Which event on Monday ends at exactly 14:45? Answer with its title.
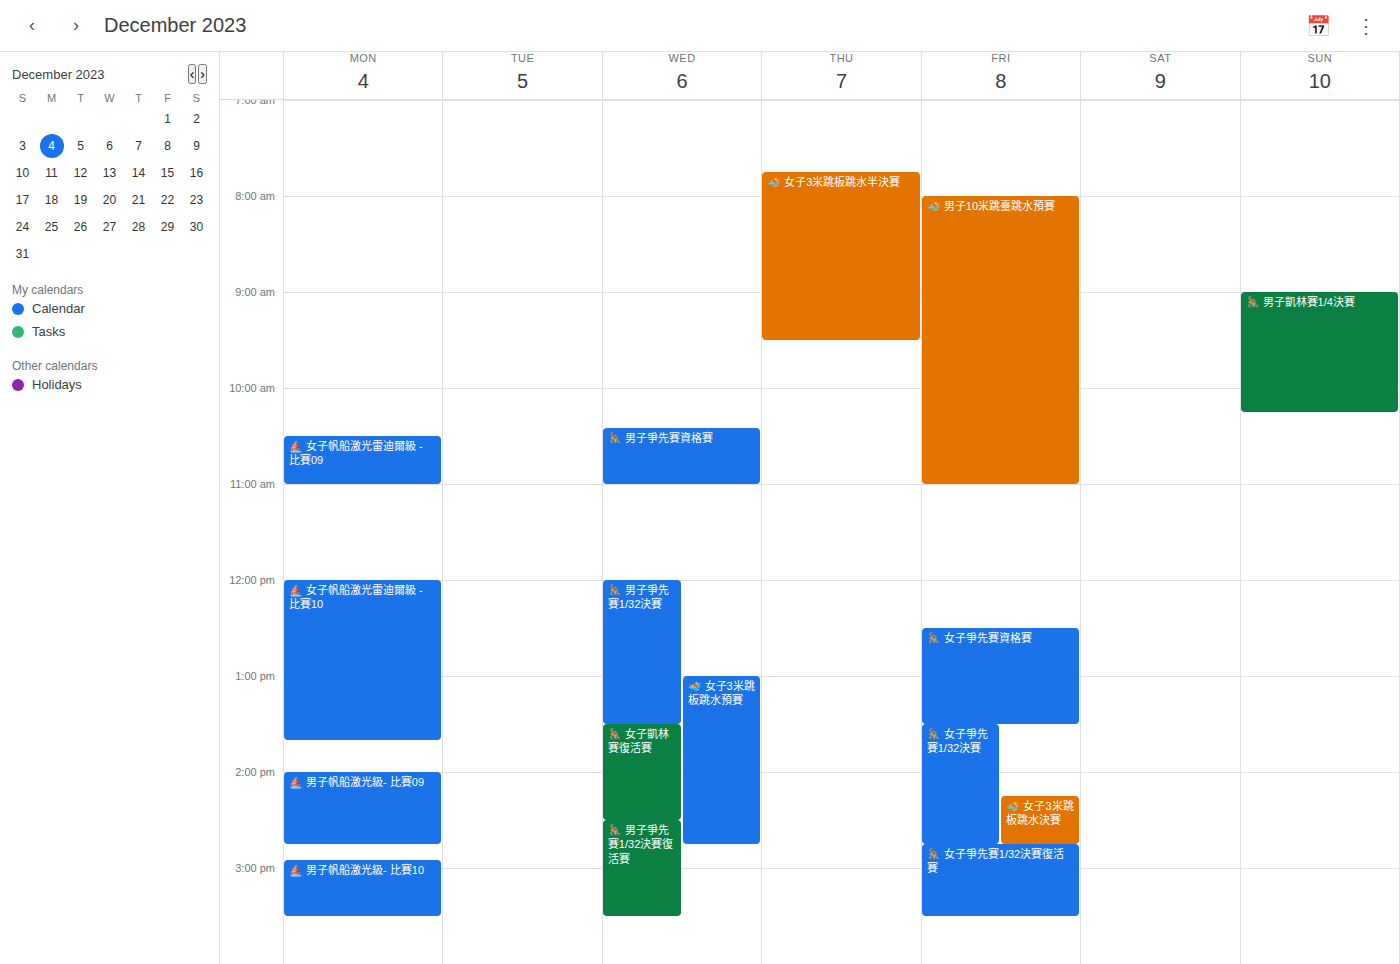
"⛵ 男子帆船激光級- 比賽09"